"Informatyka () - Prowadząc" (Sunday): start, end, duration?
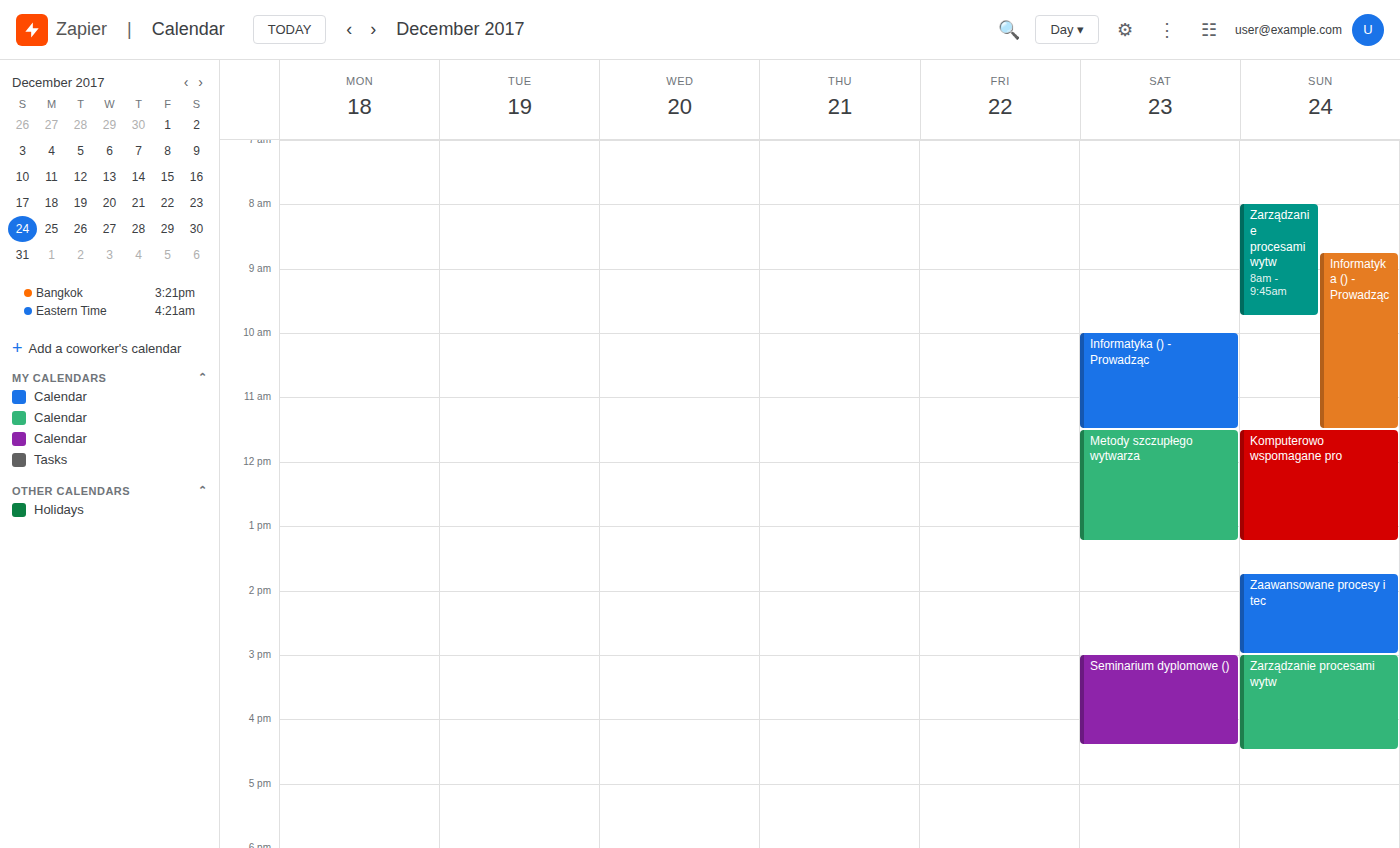
8:45 AM to 11:30 AM, 2 hours 45 minutes